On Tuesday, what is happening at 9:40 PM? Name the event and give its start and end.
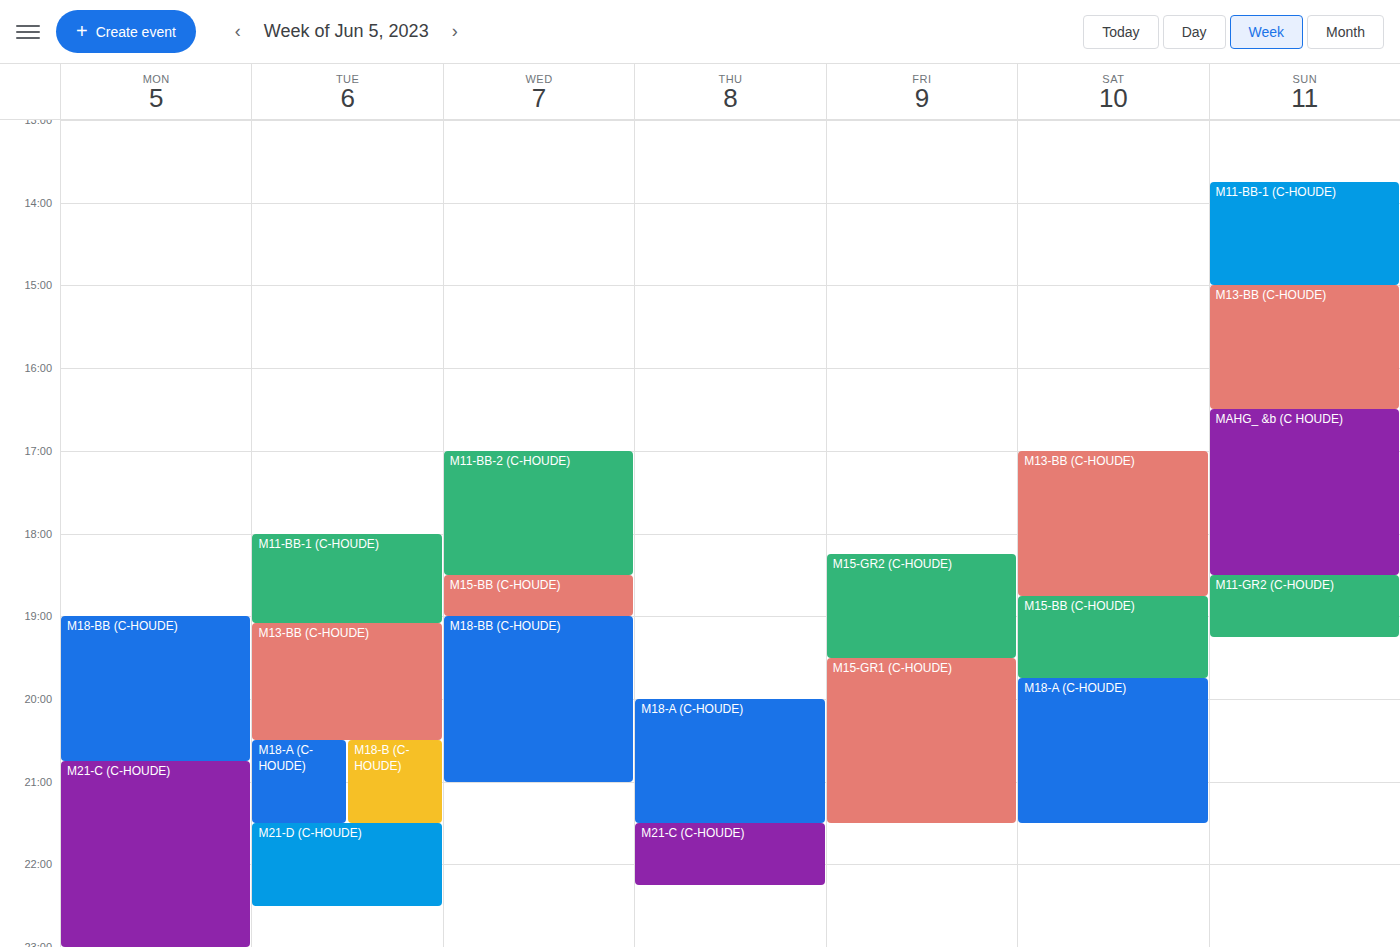
"M21-D (C-HOUDE)", 9:30 PM to 10:30 PM